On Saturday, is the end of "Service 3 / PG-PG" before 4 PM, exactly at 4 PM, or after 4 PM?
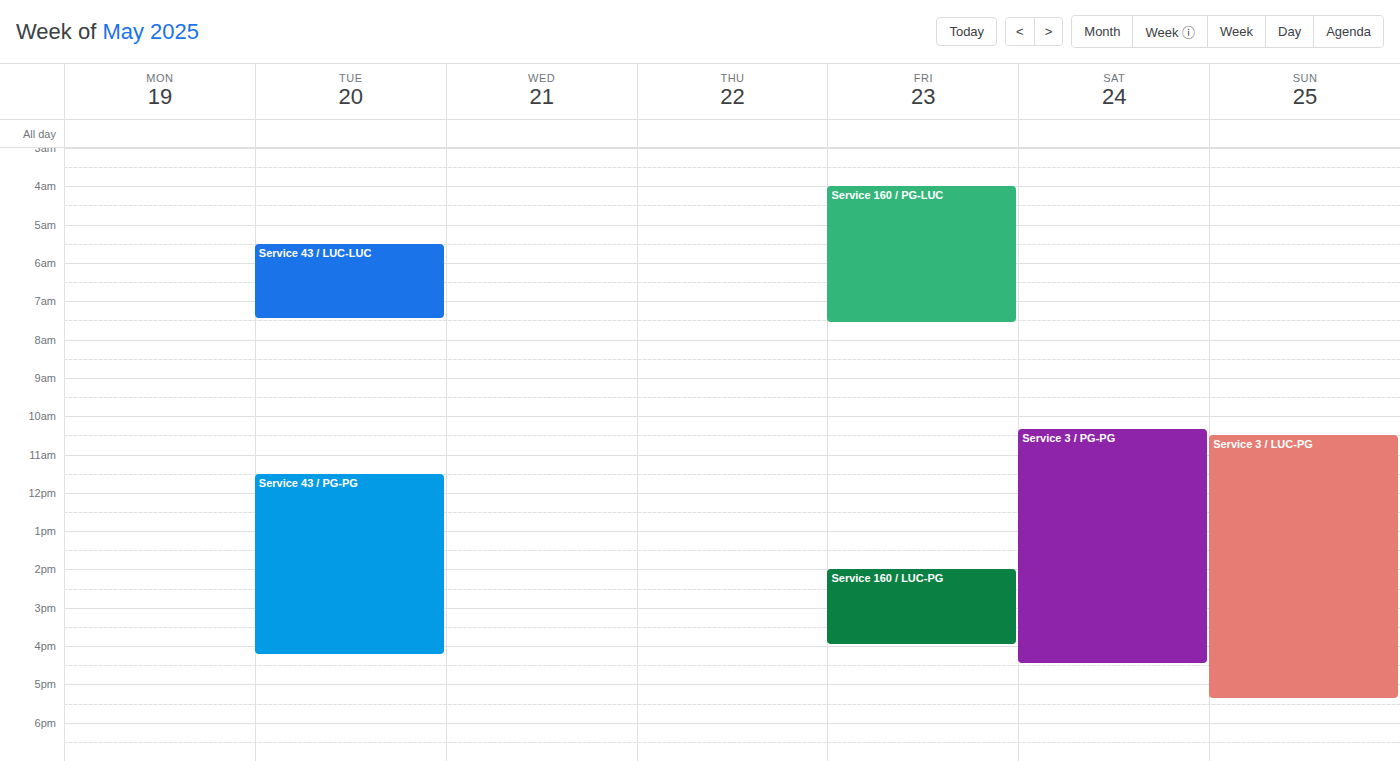
4:30 PM -- after 4 PM, 30 minutes below the 4 PM line.